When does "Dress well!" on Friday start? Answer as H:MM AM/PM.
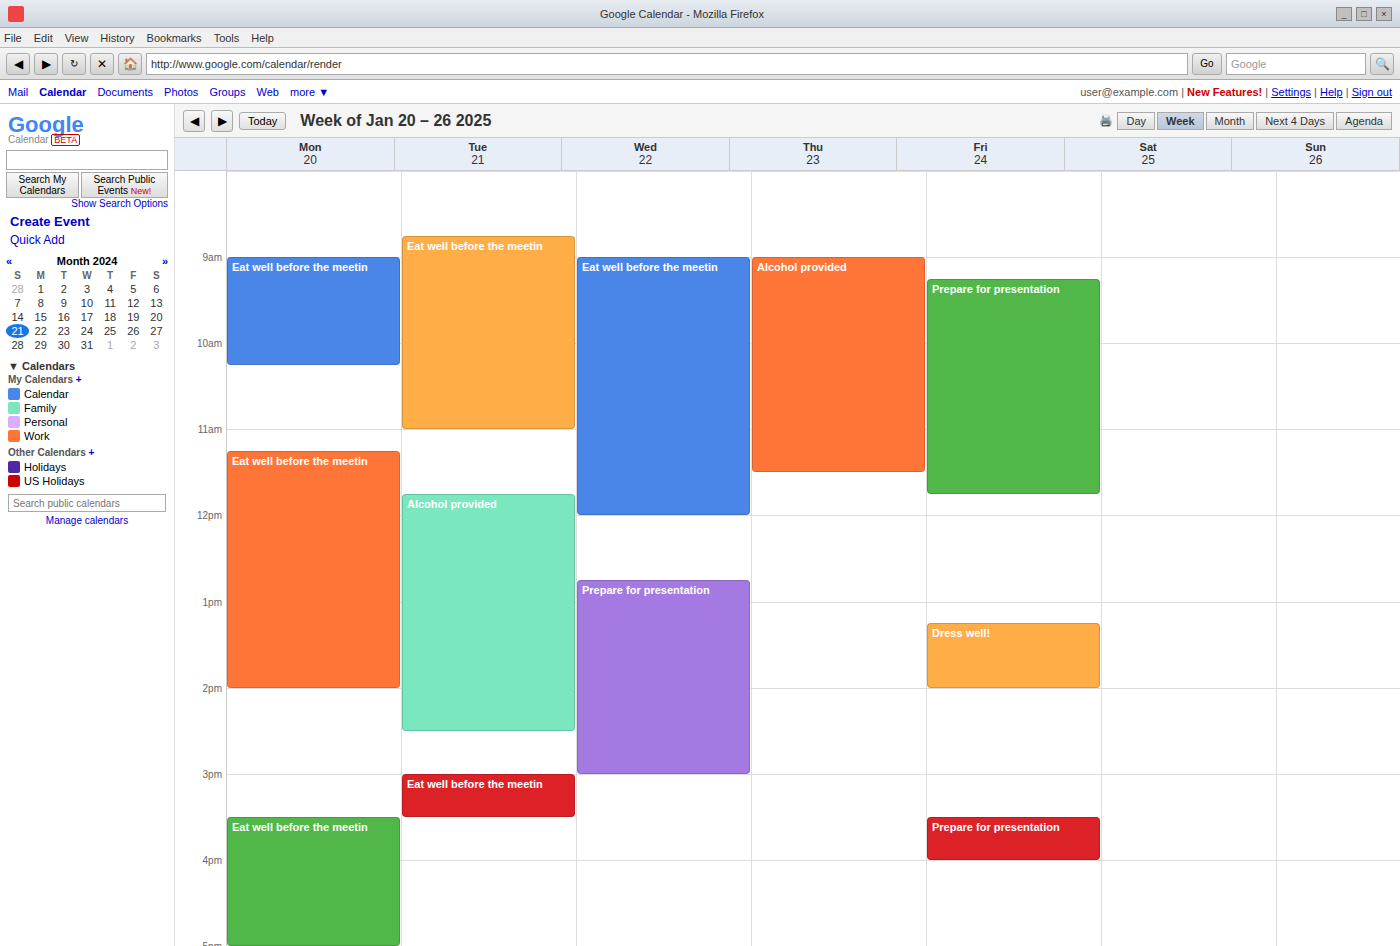
1:15 PM